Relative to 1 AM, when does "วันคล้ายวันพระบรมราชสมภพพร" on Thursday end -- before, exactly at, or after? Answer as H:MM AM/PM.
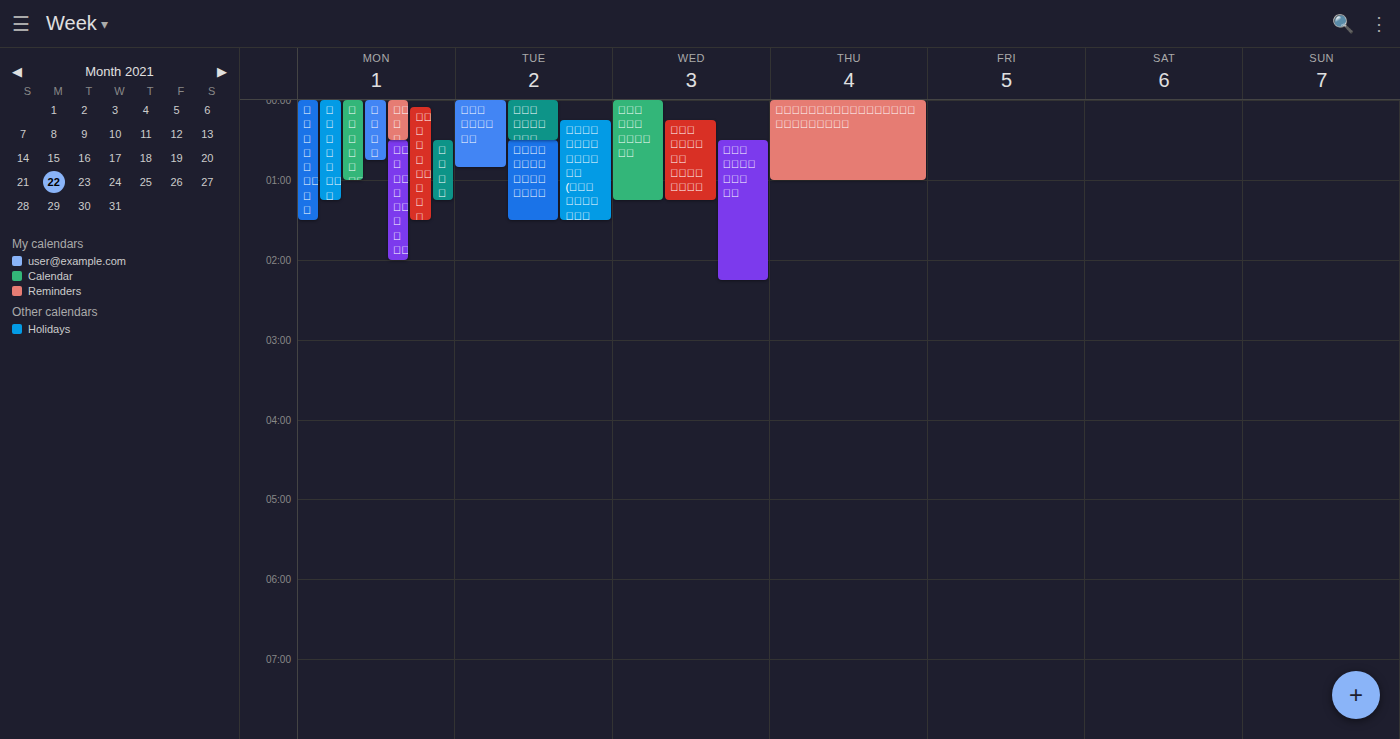
1:00 AM -- exactly at 1 AM, on the 1 AM line.